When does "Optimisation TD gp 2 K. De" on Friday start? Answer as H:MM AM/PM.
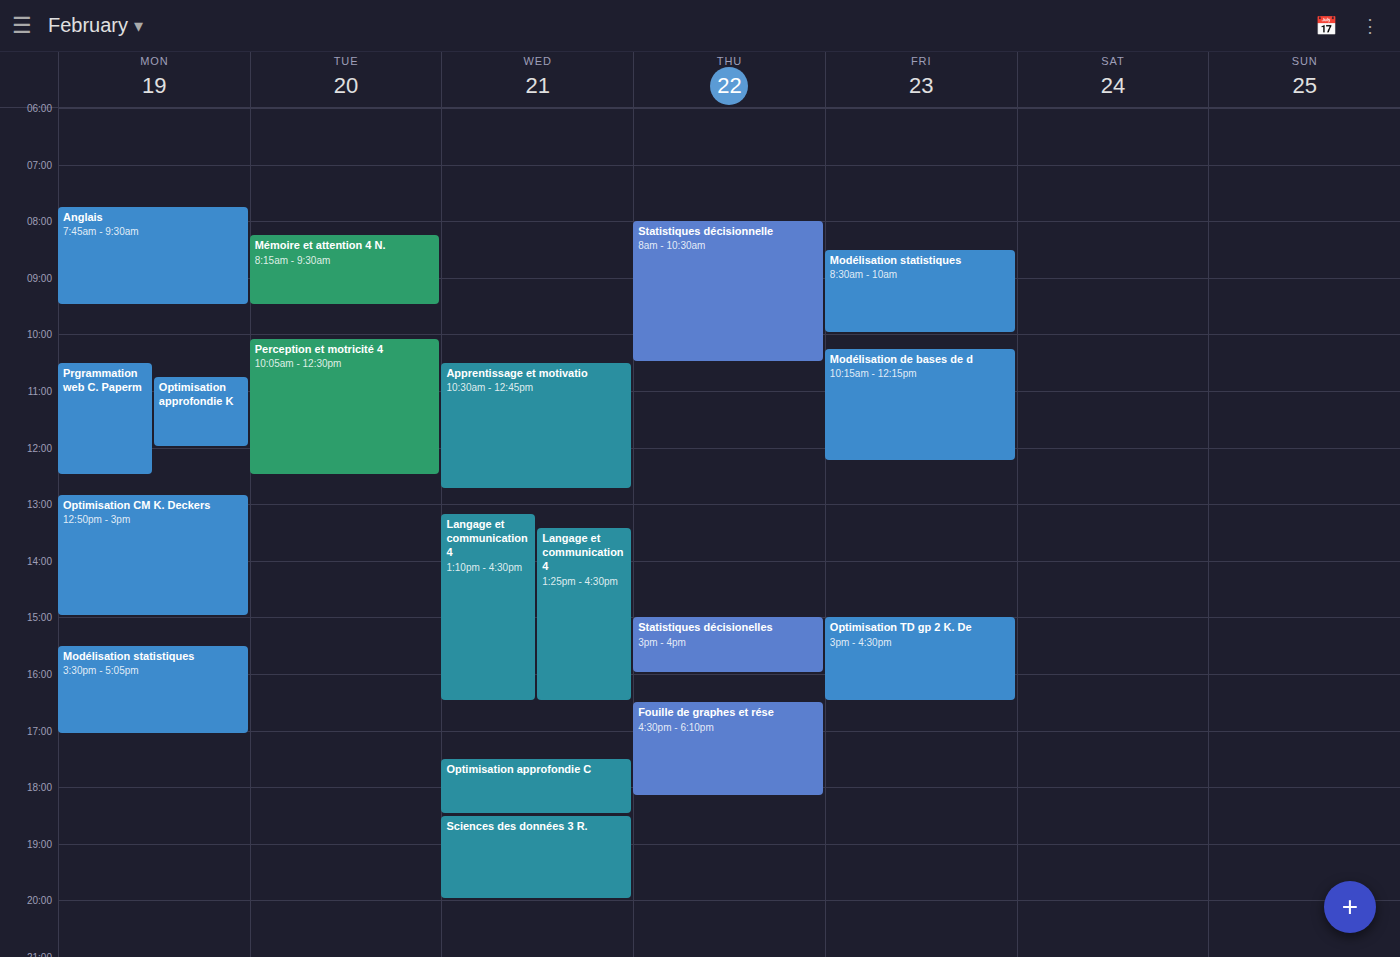
3:00 PM